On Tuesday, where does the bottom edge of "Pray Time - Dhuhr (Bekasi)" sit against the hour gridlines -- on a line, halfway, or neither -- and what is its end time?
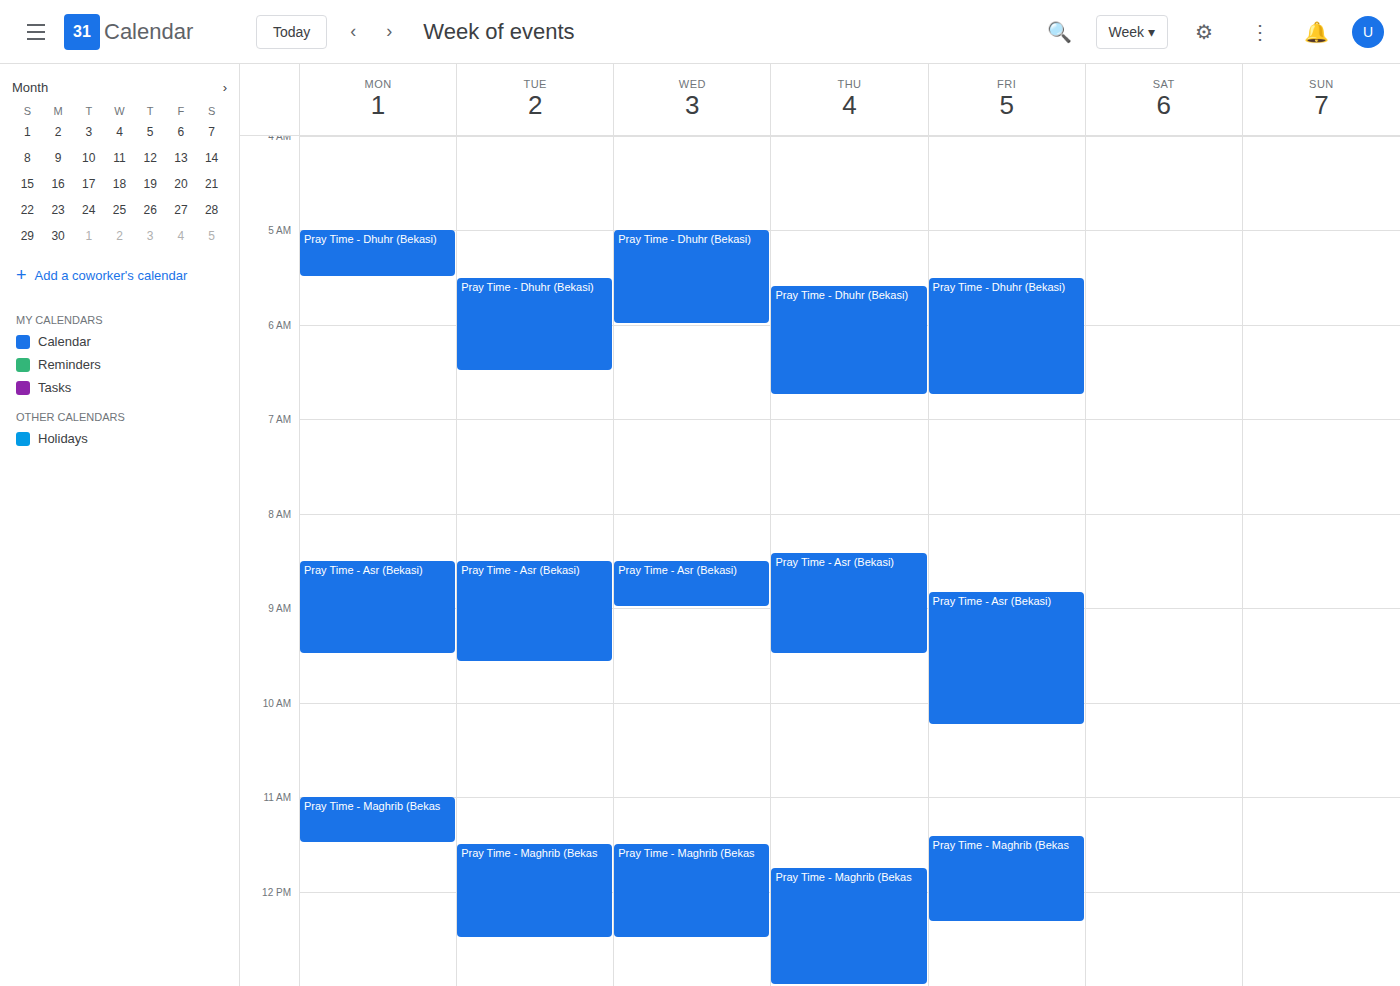
6:30 AM -- halfway between the 6 AM and 7 AM lines.